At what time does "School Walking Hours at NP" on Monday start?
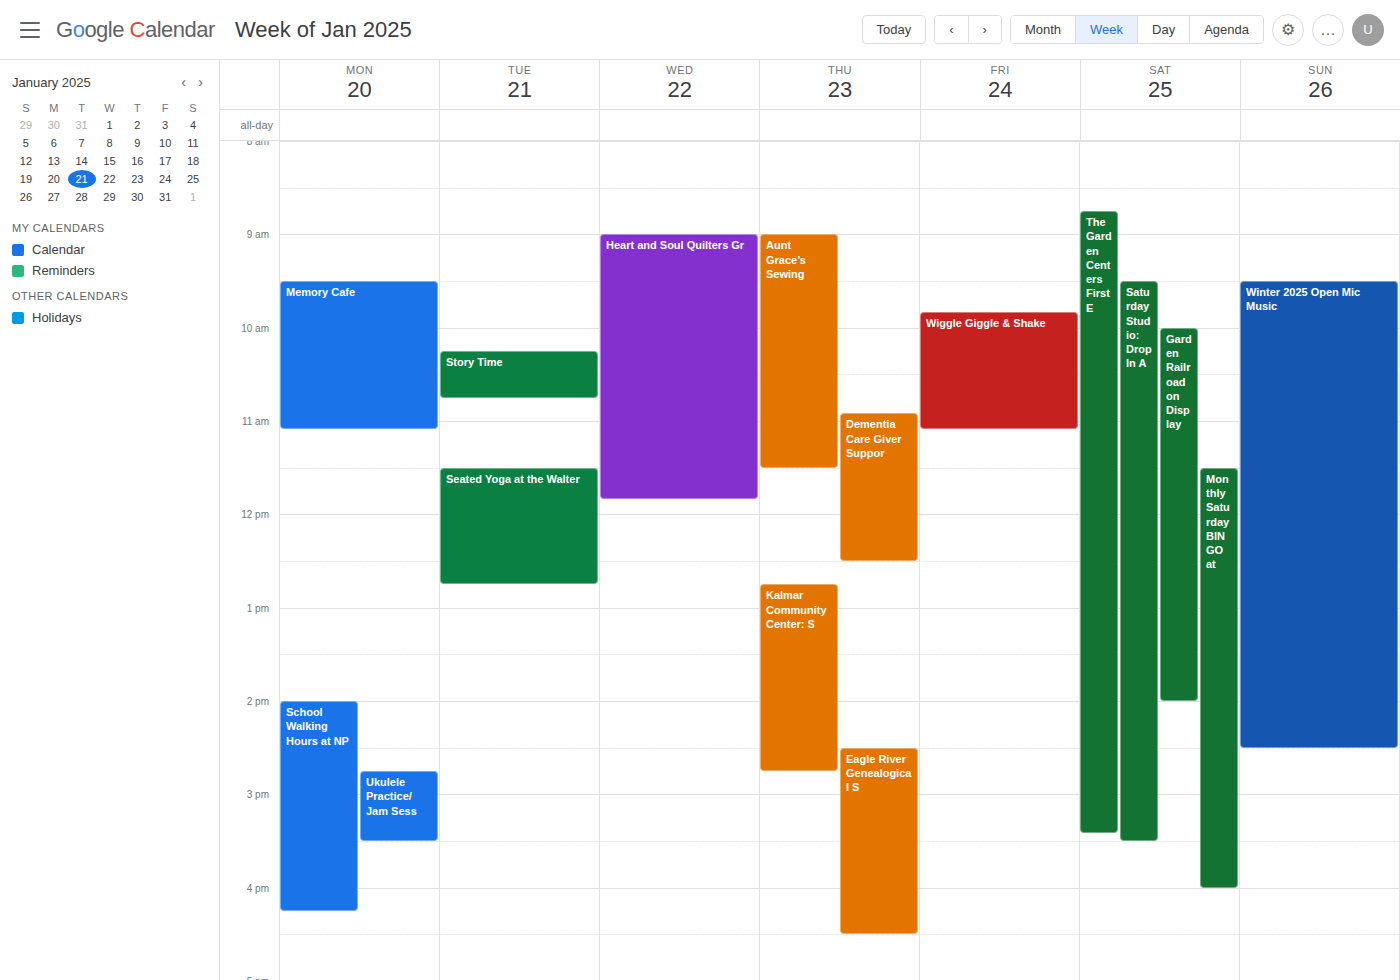
2:00 PM